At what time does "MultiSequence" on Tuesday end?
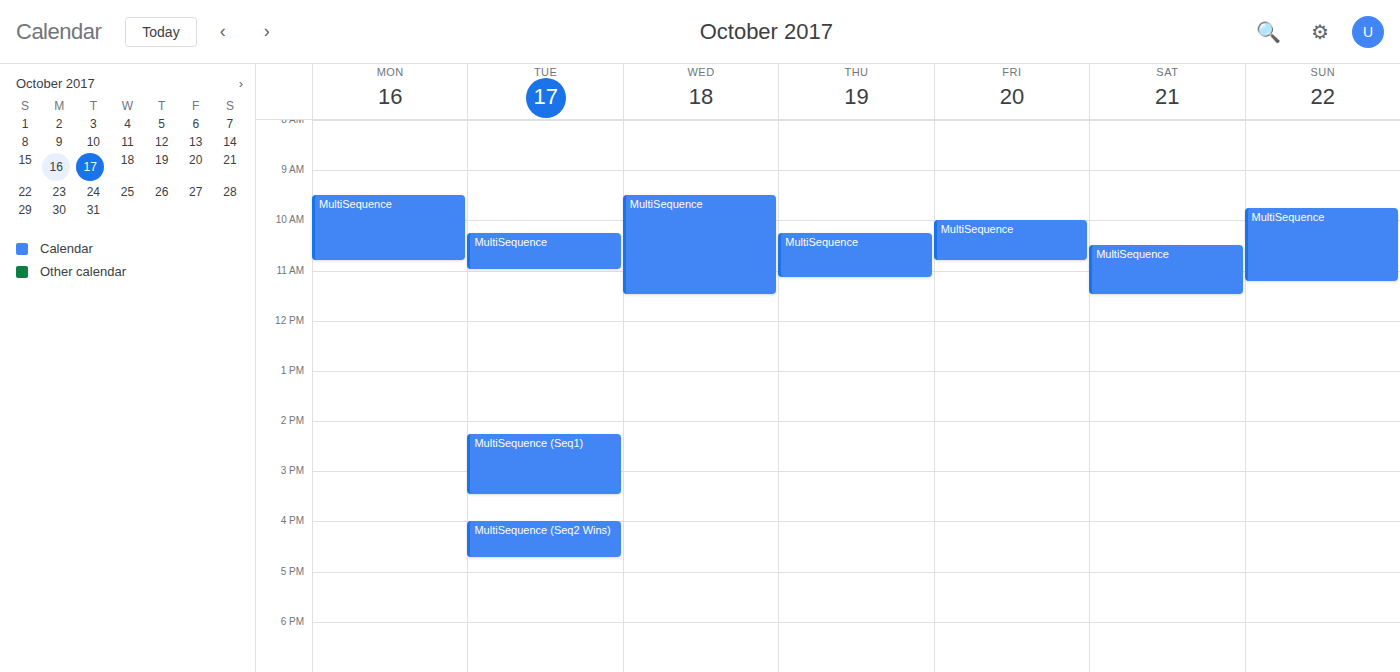
11:00 AM